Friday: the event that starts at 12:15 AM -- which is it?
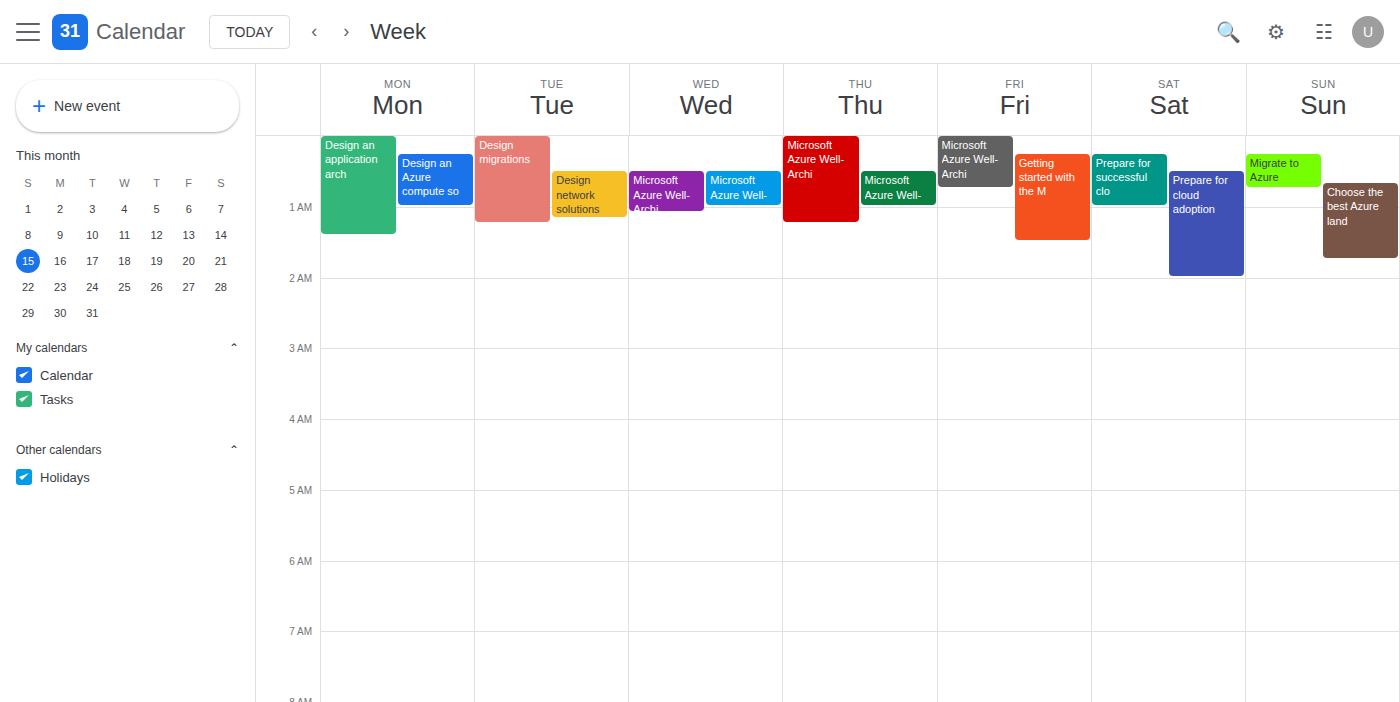
"Getting started with the M"